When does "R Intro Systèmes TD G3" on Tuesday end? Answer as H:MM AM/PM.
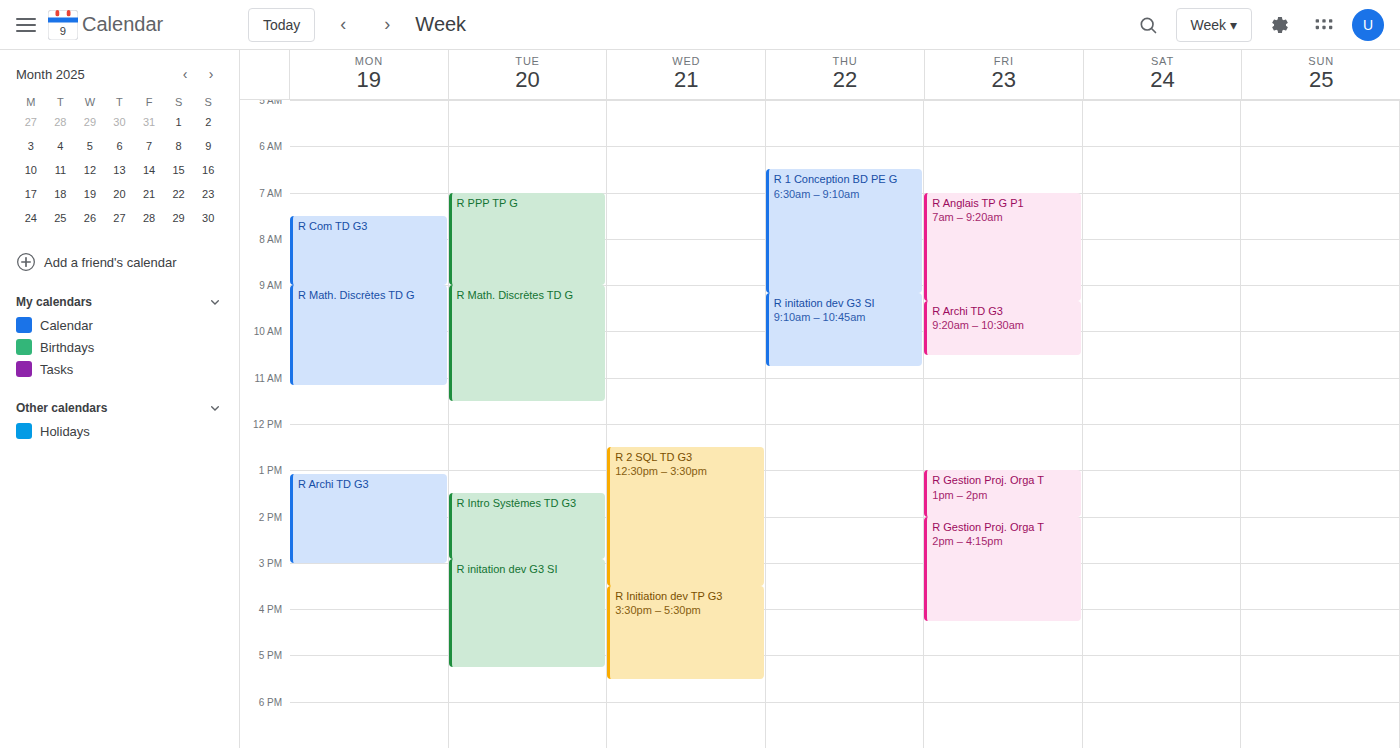
2:55 PM